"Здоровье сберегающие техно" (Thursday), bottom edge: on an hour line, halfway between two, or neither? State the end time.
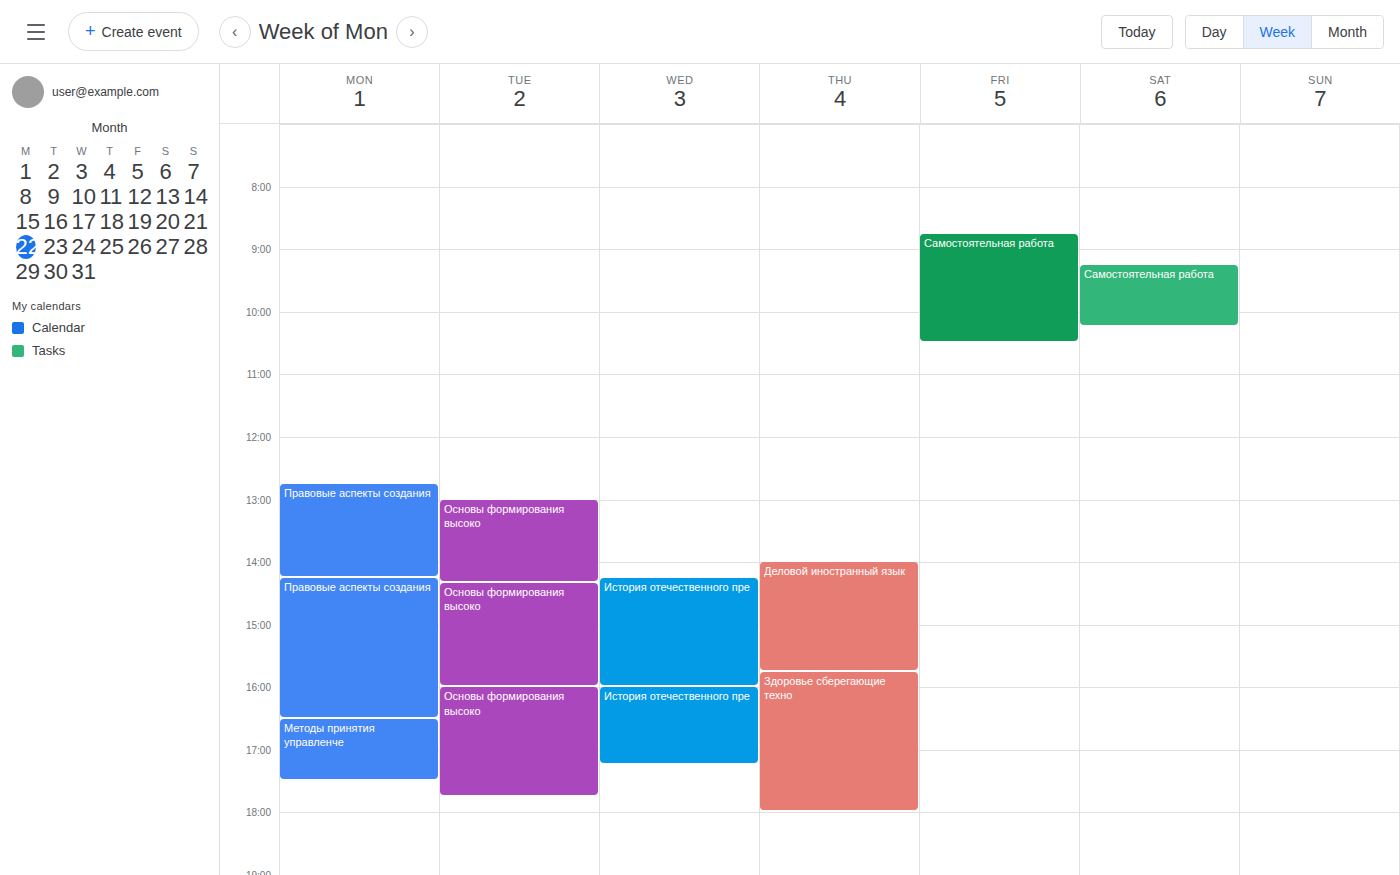
6:00 PM -- exactly on the 6 PM line.